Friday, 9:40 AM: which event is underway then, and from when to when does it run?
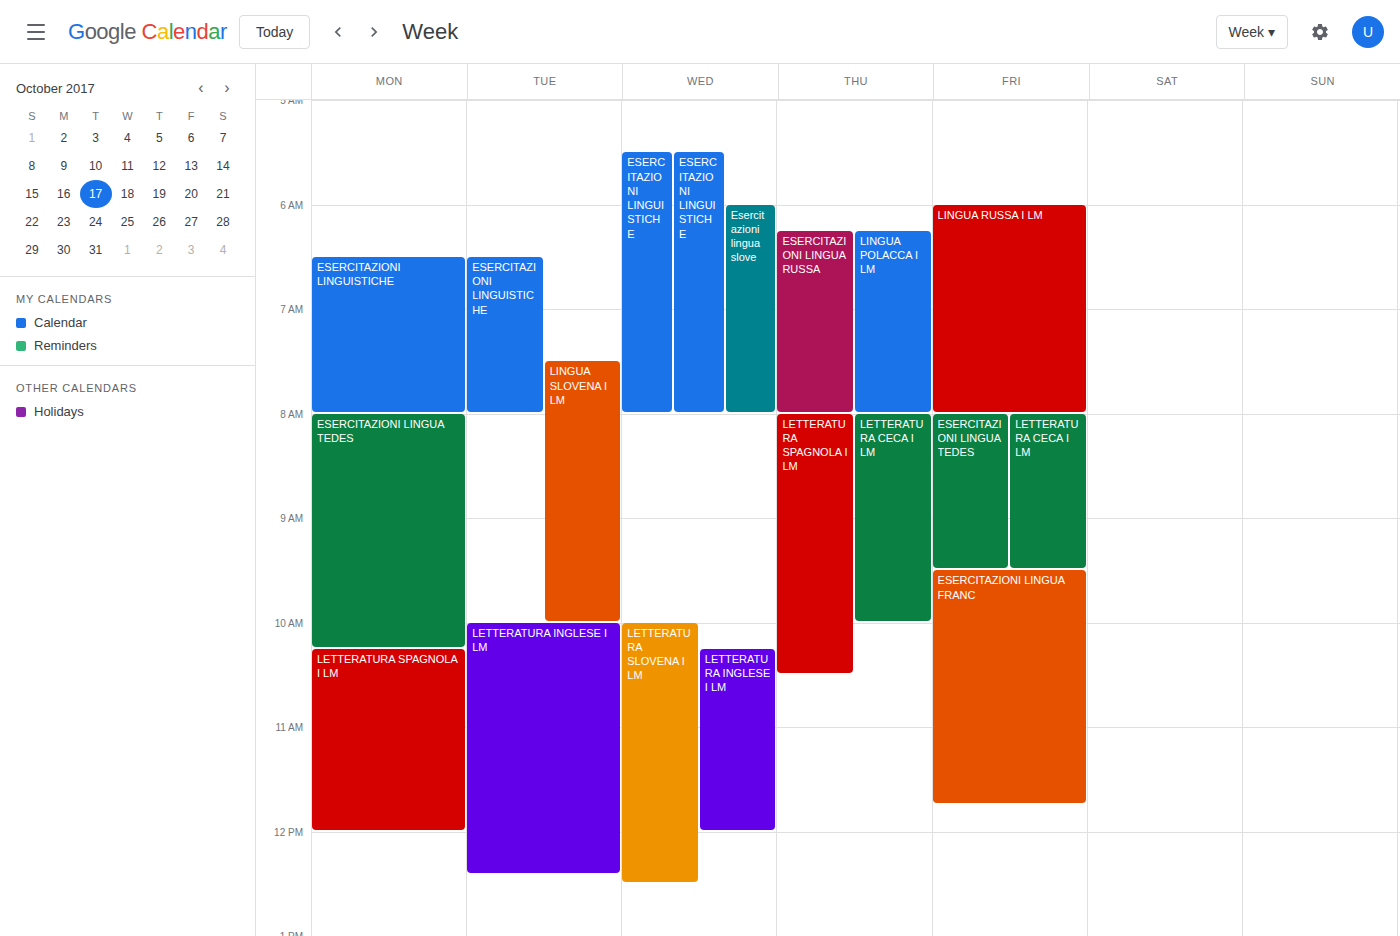
"ESERCITAZIONI LINGUA FRANC", 9:30 AM to 11:45 AM